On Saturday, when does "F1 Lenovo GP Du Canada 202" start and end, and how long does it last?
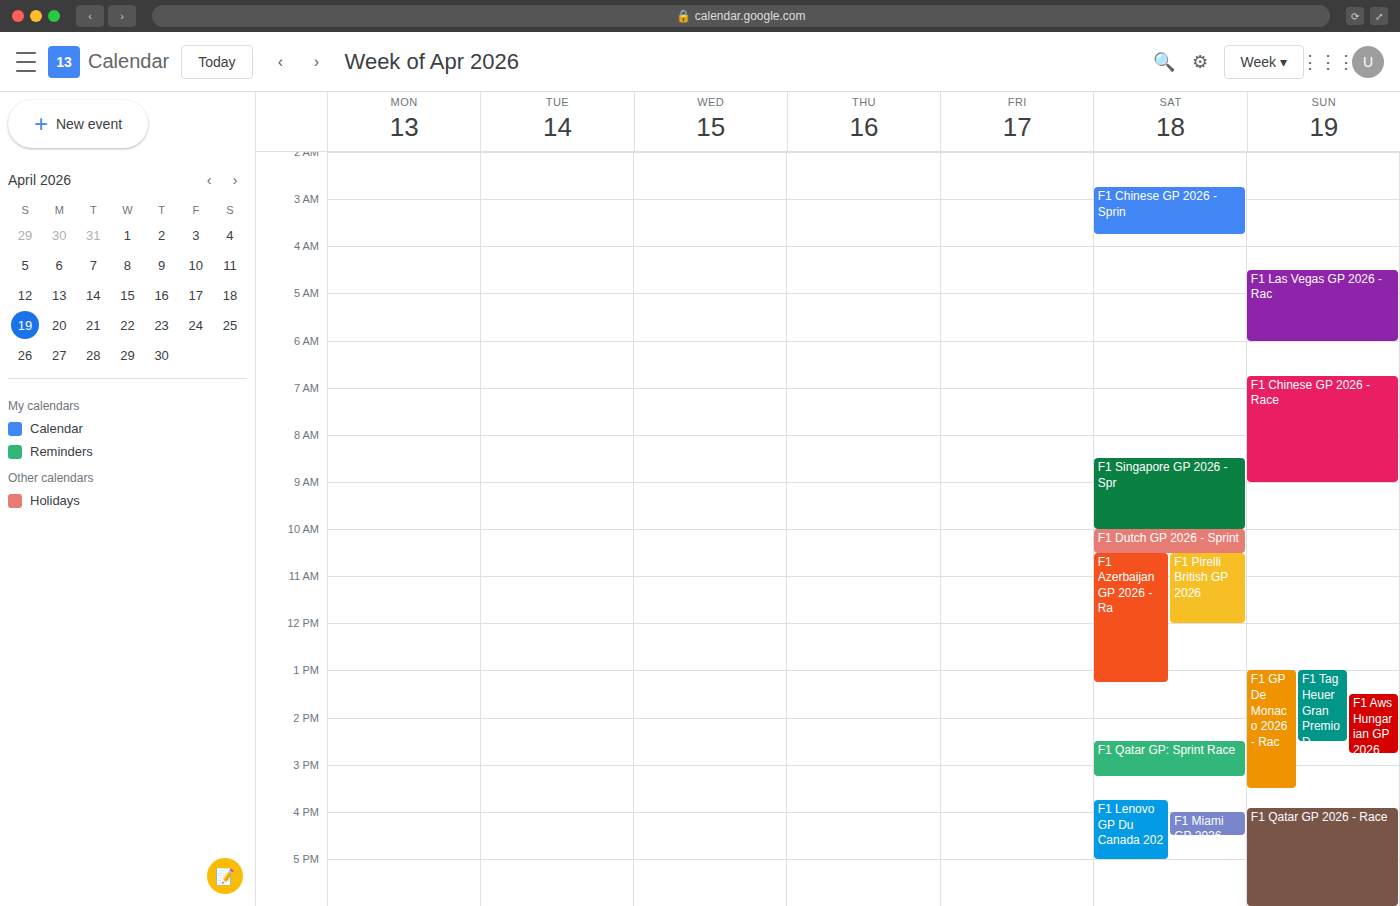
3:45 PM to 5:00 PM, 1 hour 15 minutes